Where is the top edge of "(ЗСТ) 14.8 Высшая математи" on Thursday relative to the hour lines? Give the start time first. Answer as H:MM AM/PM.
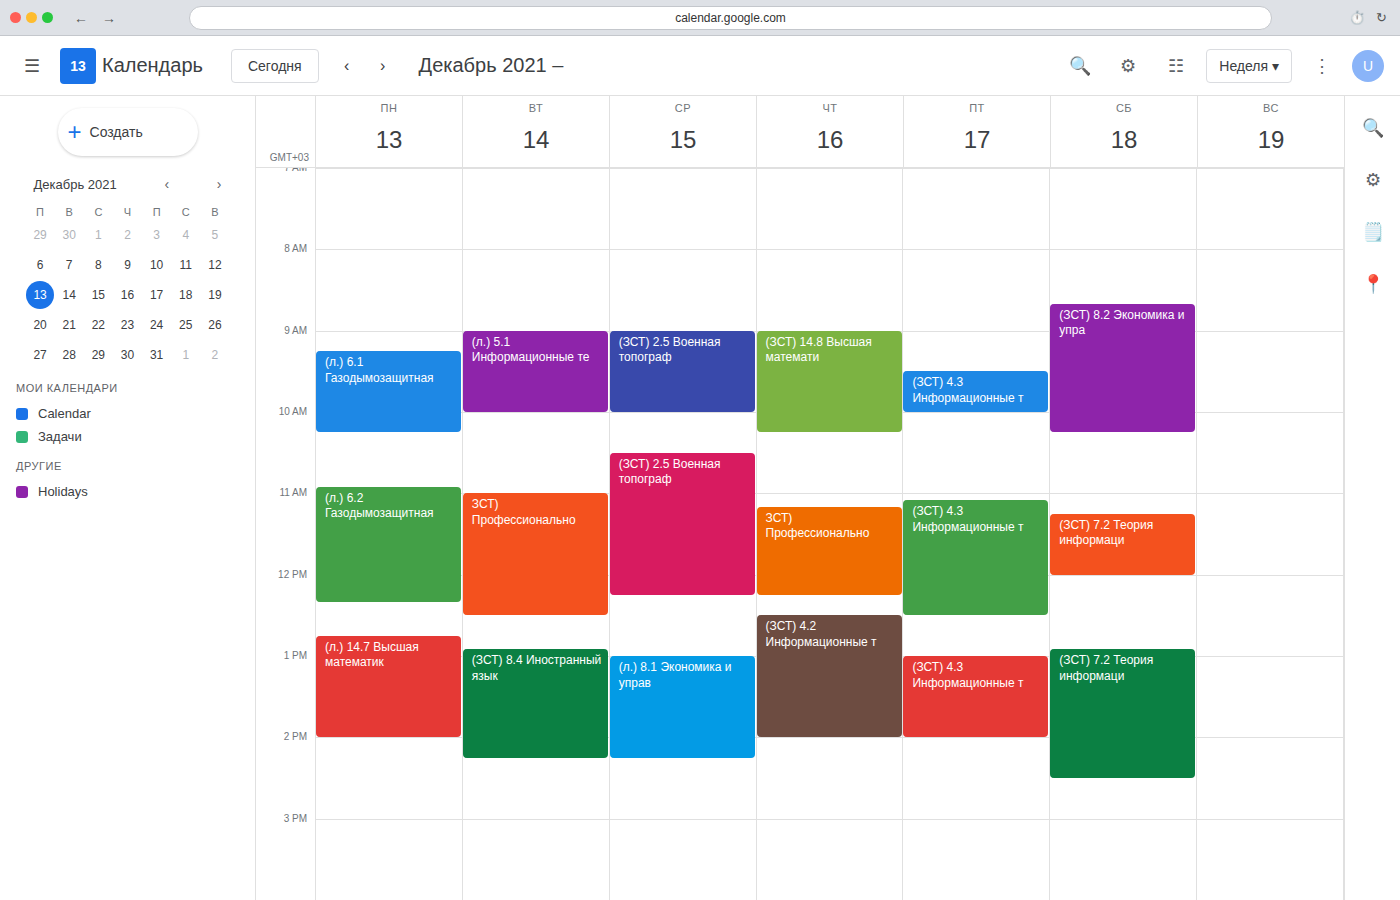
9:00 AM -- exactly on the 9 AM line.